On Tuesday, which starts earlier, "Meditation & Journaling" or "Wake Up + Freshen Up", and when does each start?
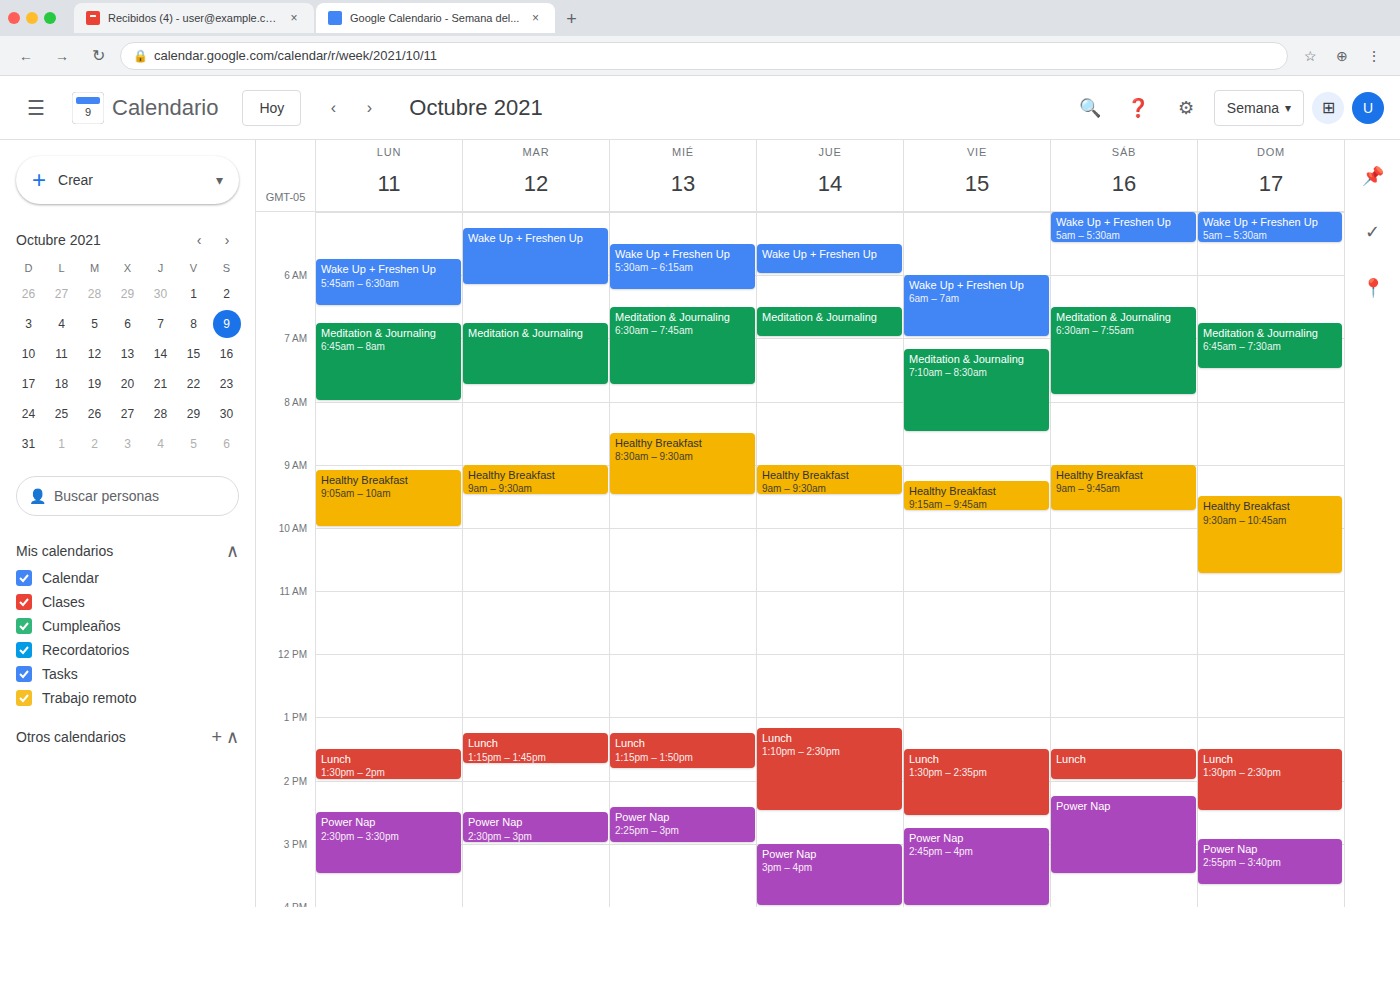
"Wake Up + Freshen Up" 5:15 AM; "Meditation & Journaling" 6:45 AM.